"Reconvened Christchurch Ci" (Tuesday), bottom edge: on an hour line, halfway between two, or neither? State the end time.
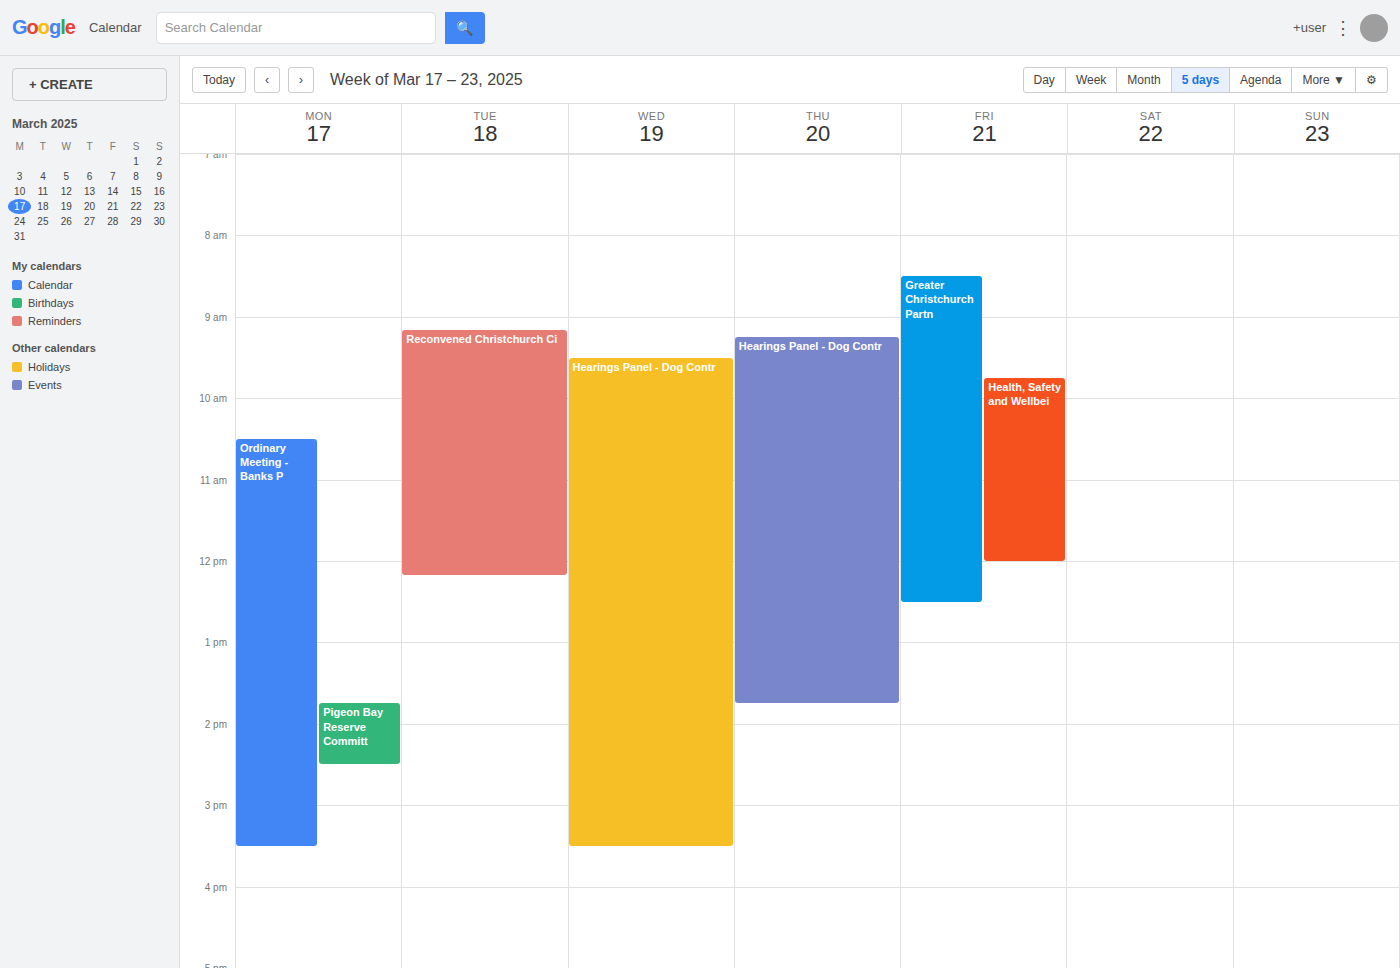
12:10 -- neither: 10 minutes below the 12:00 line and 50 minutes above the 13:00 line.